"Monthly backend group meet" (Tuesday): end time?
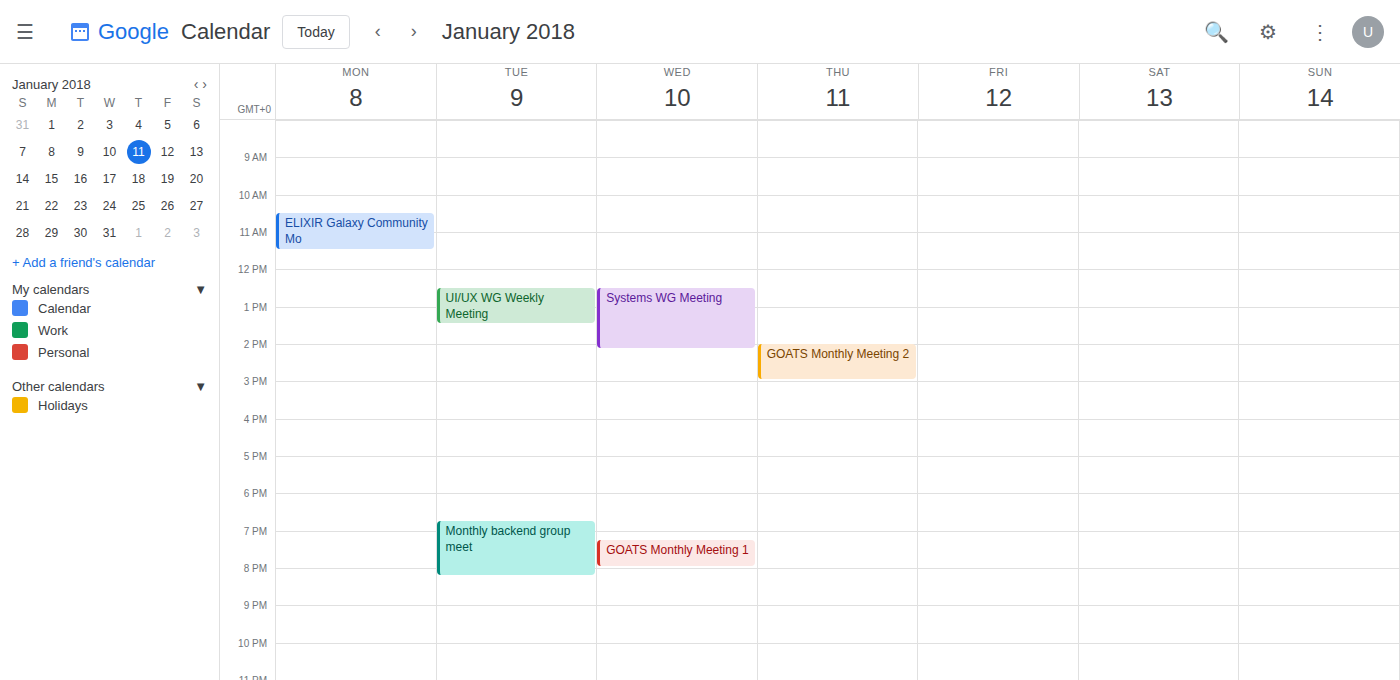
8:15 PM